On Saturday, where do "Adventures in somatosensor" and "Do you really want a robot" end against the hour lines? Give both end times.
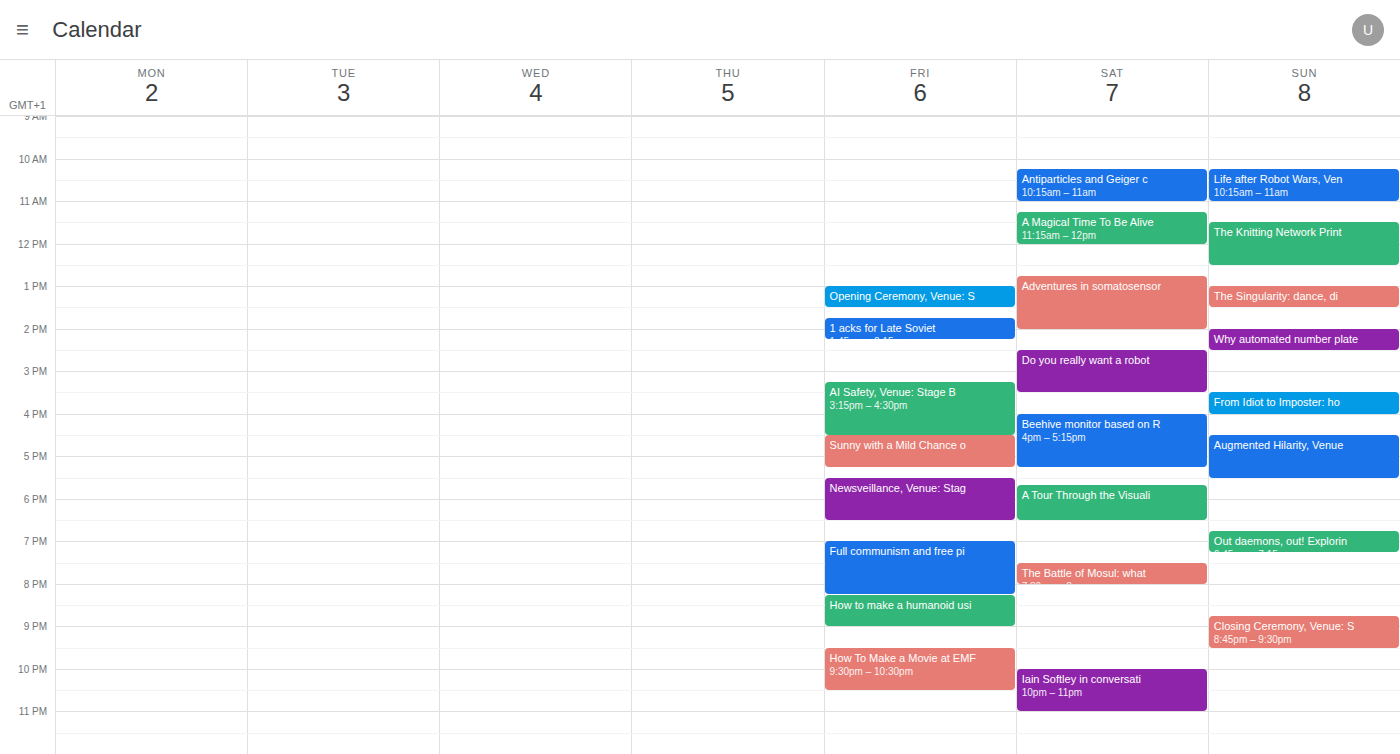
"Adventures in somatosensor": 2:00 PM, exactly on the 2 PM line. "Do you really want a robot": 3:30 PM, halfway between the 3 PM and 4 PM lines.